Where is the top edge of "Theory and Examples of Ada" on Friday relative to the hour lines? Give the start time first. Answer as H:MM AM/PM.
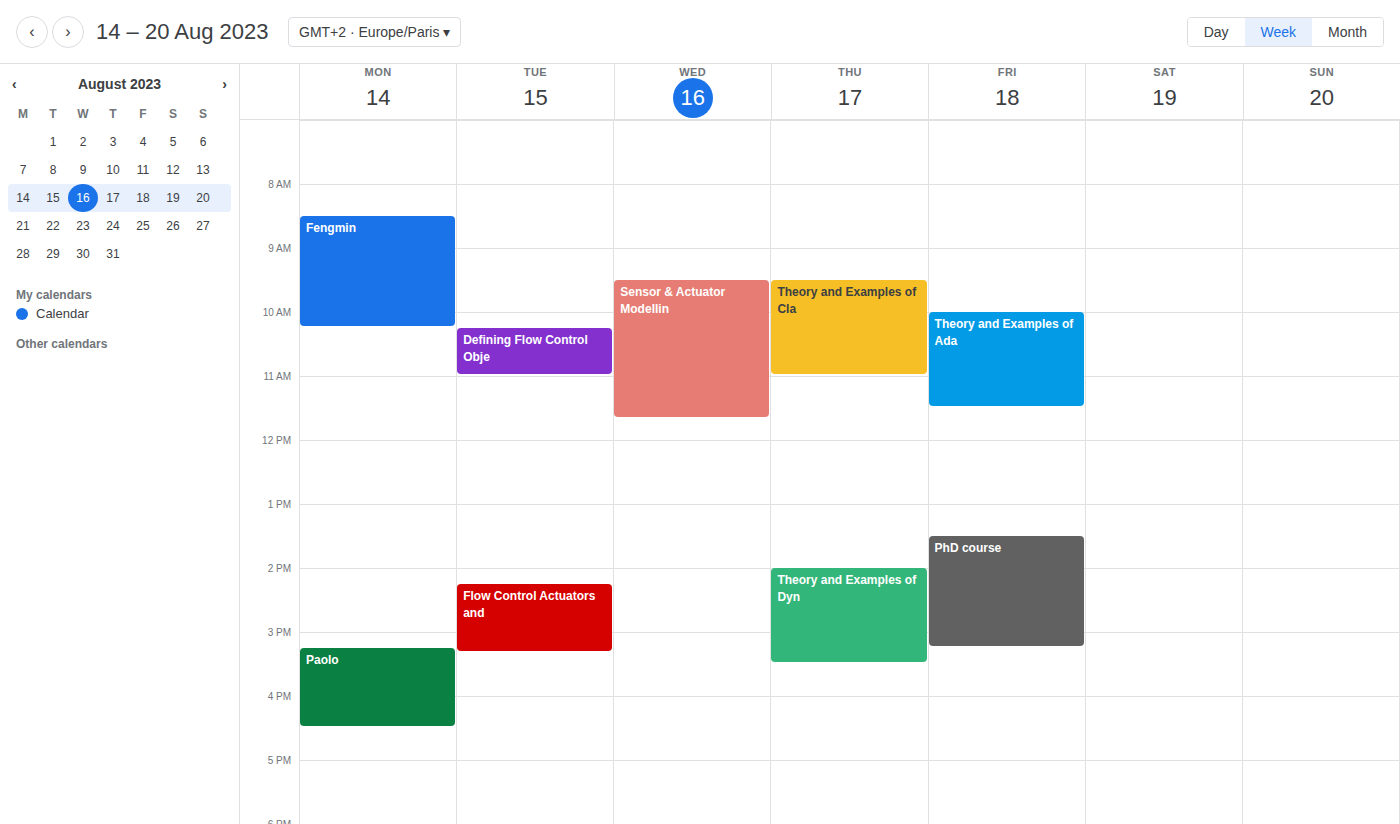
10:00 AM -- exactly on the 10 AM line.